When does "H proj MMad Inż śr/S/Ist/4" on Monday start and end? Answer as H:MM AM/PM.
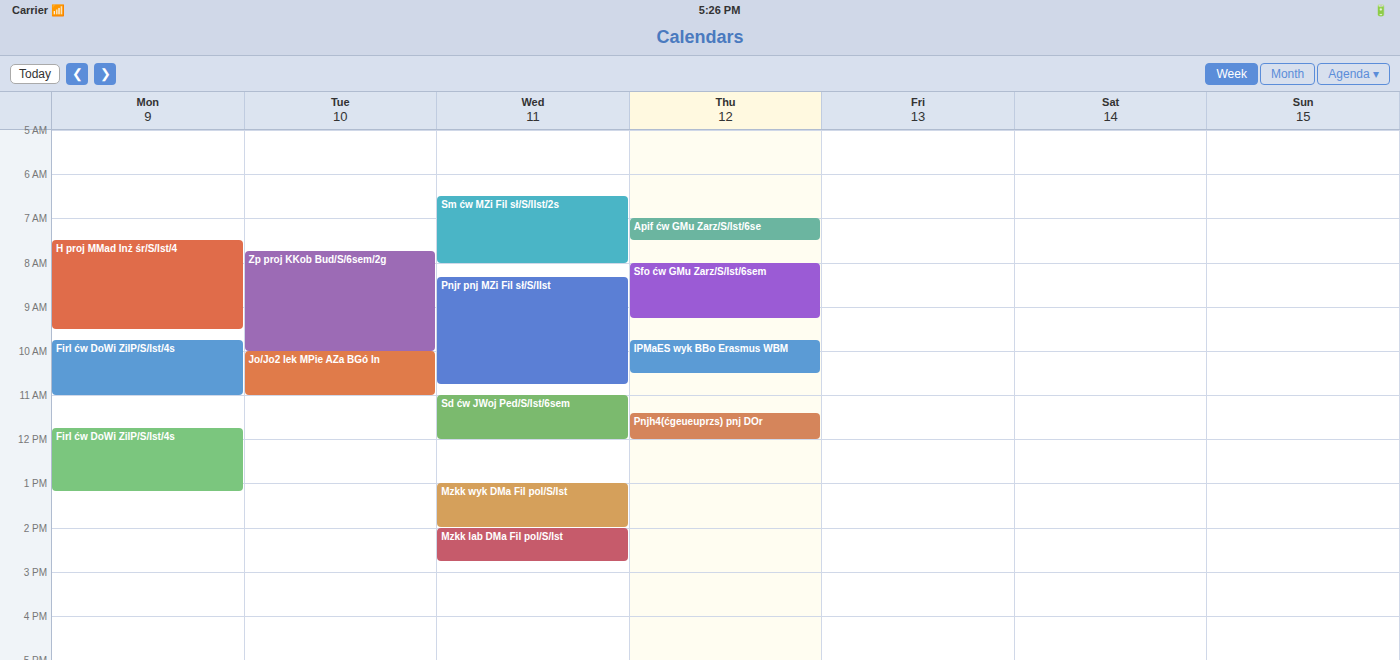
7:30 AM to 9:30 AM